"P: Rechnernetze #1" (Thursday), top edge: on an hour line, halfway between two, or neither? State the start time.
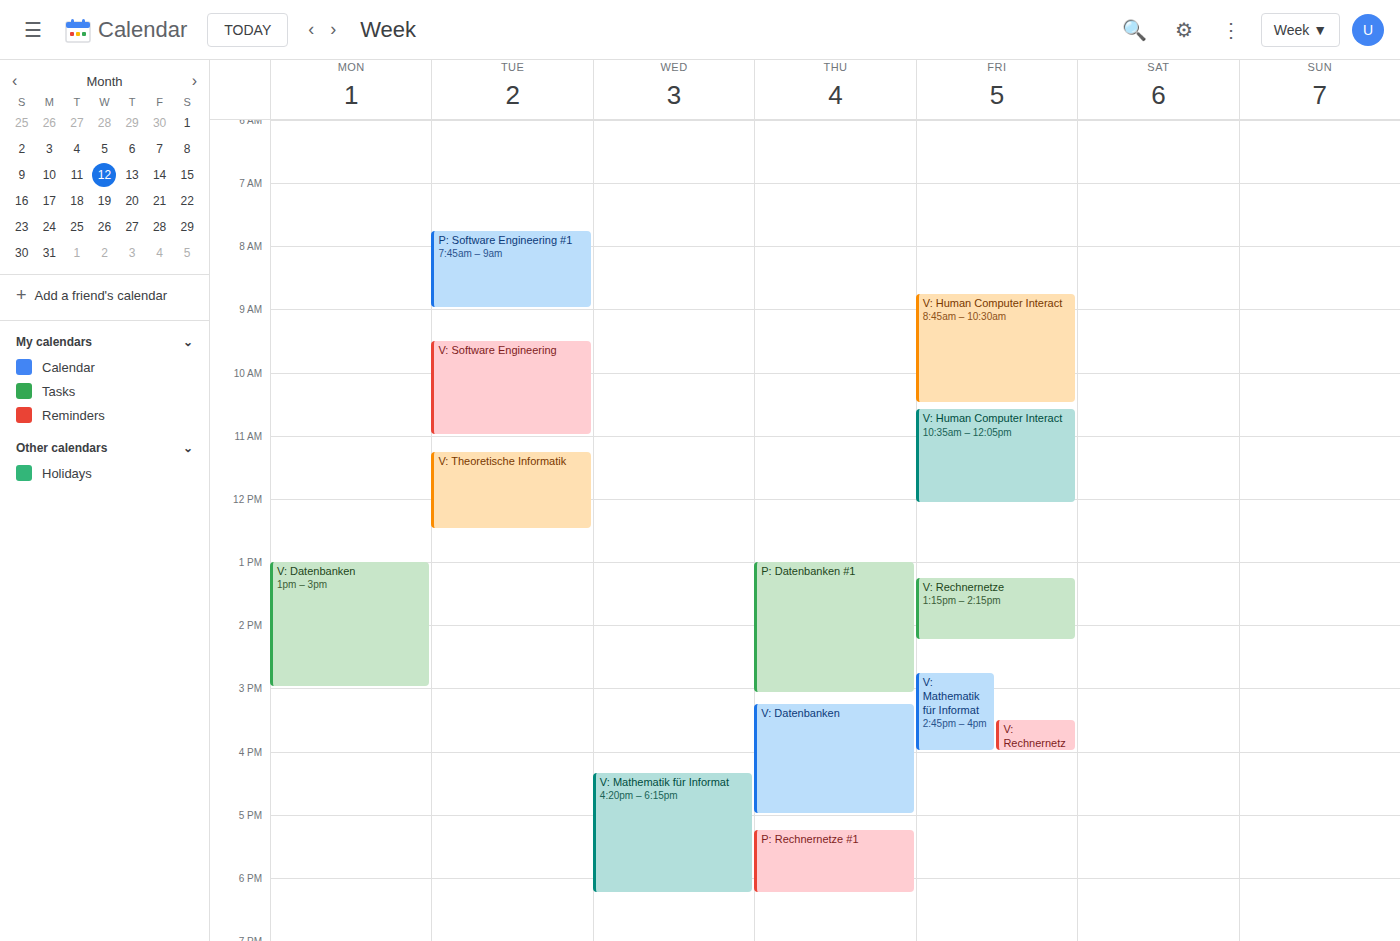
5:15 PM -- neither: a quarter of the way from the 5 PM line to the 6 PM line.